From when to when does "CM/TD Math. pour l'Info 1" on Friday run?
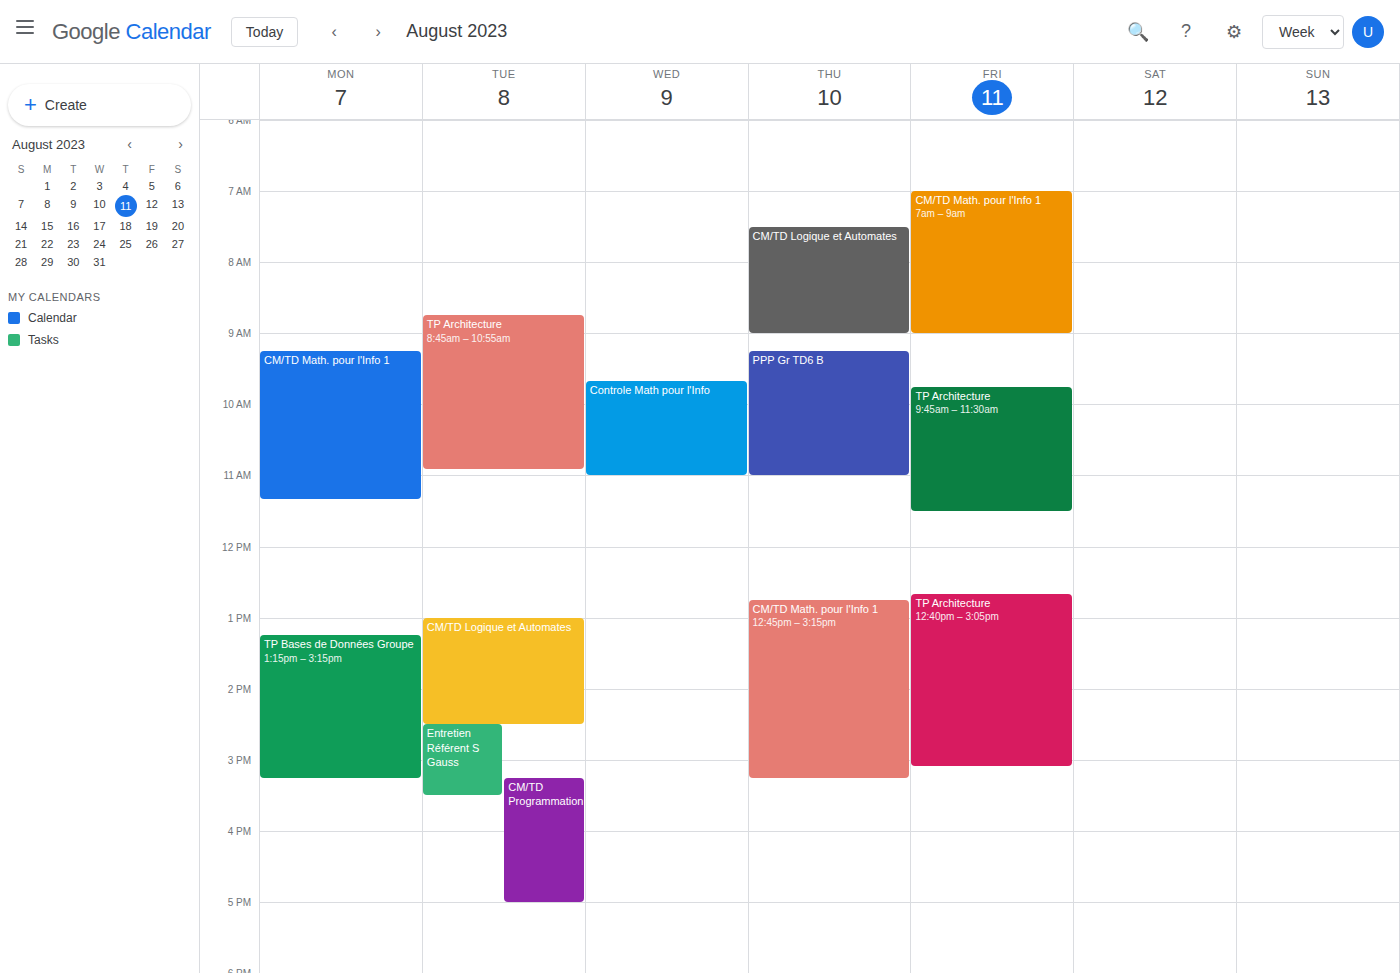
7:00 AM to 9:00 AM